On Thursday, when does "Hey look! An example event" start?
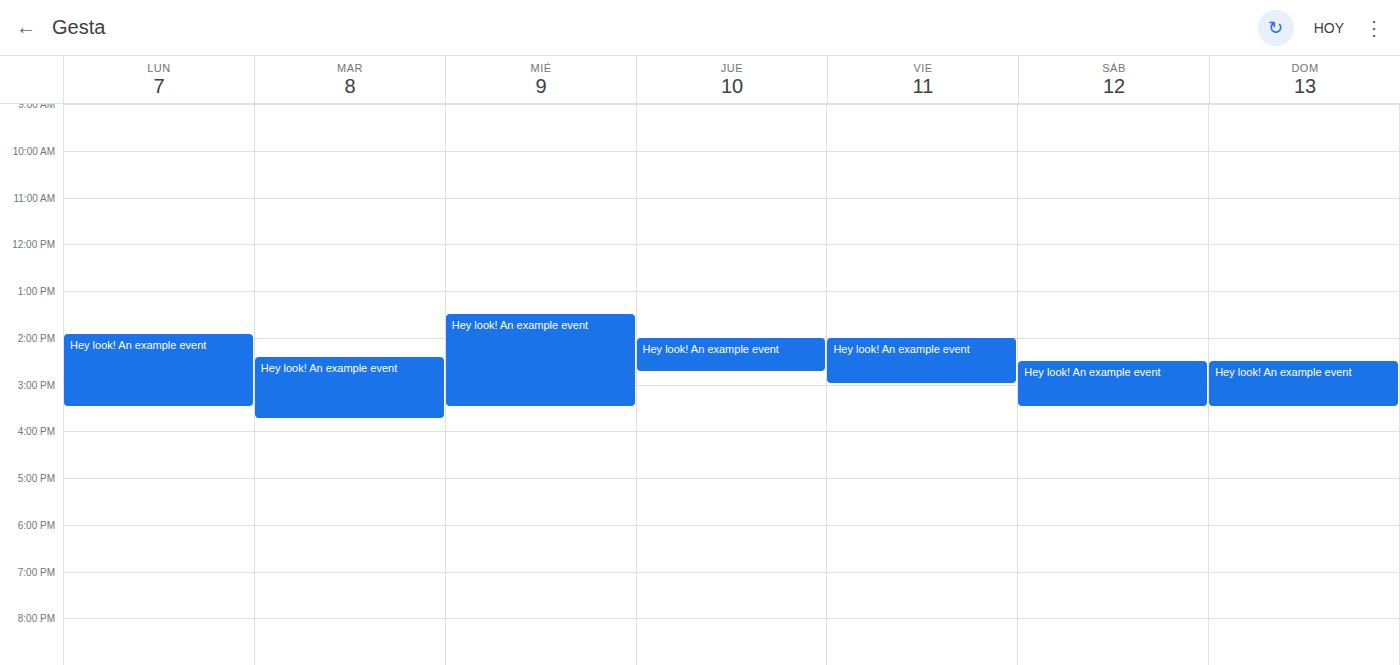
2:00 PM